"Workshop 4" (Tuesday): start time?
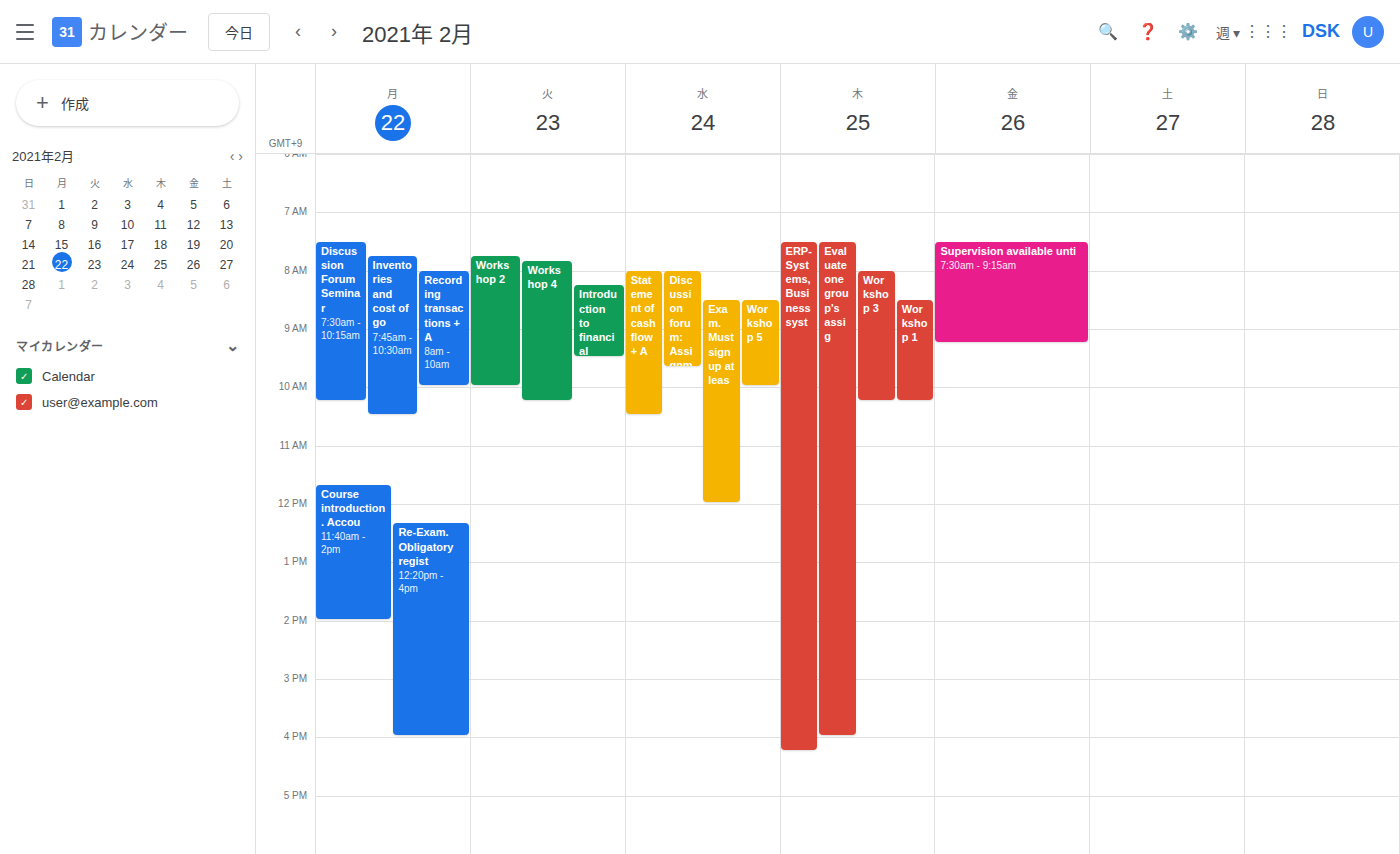
7:50 AM